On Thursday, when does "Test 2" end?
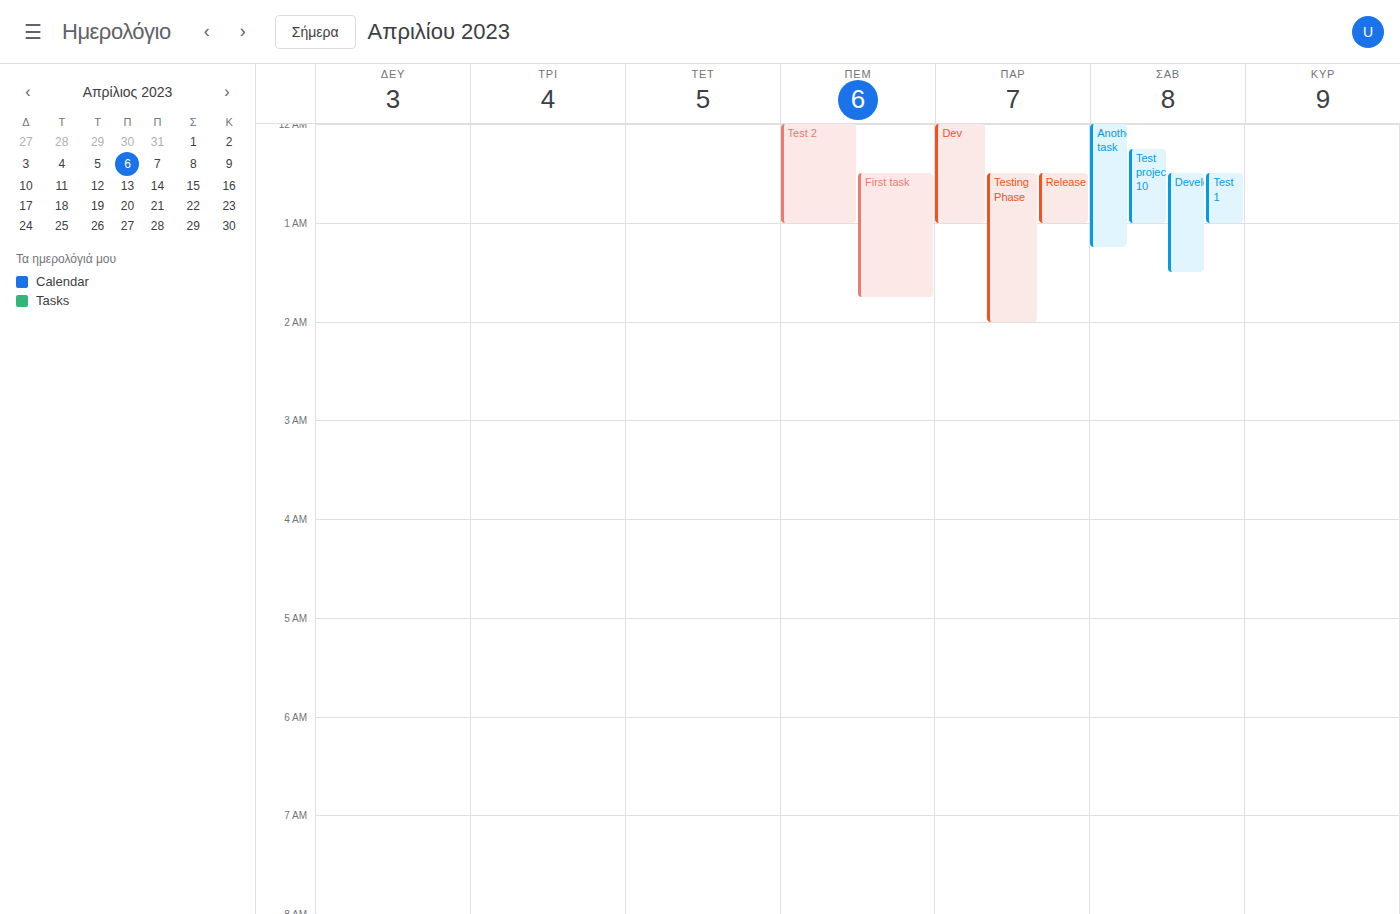
1:00 AM